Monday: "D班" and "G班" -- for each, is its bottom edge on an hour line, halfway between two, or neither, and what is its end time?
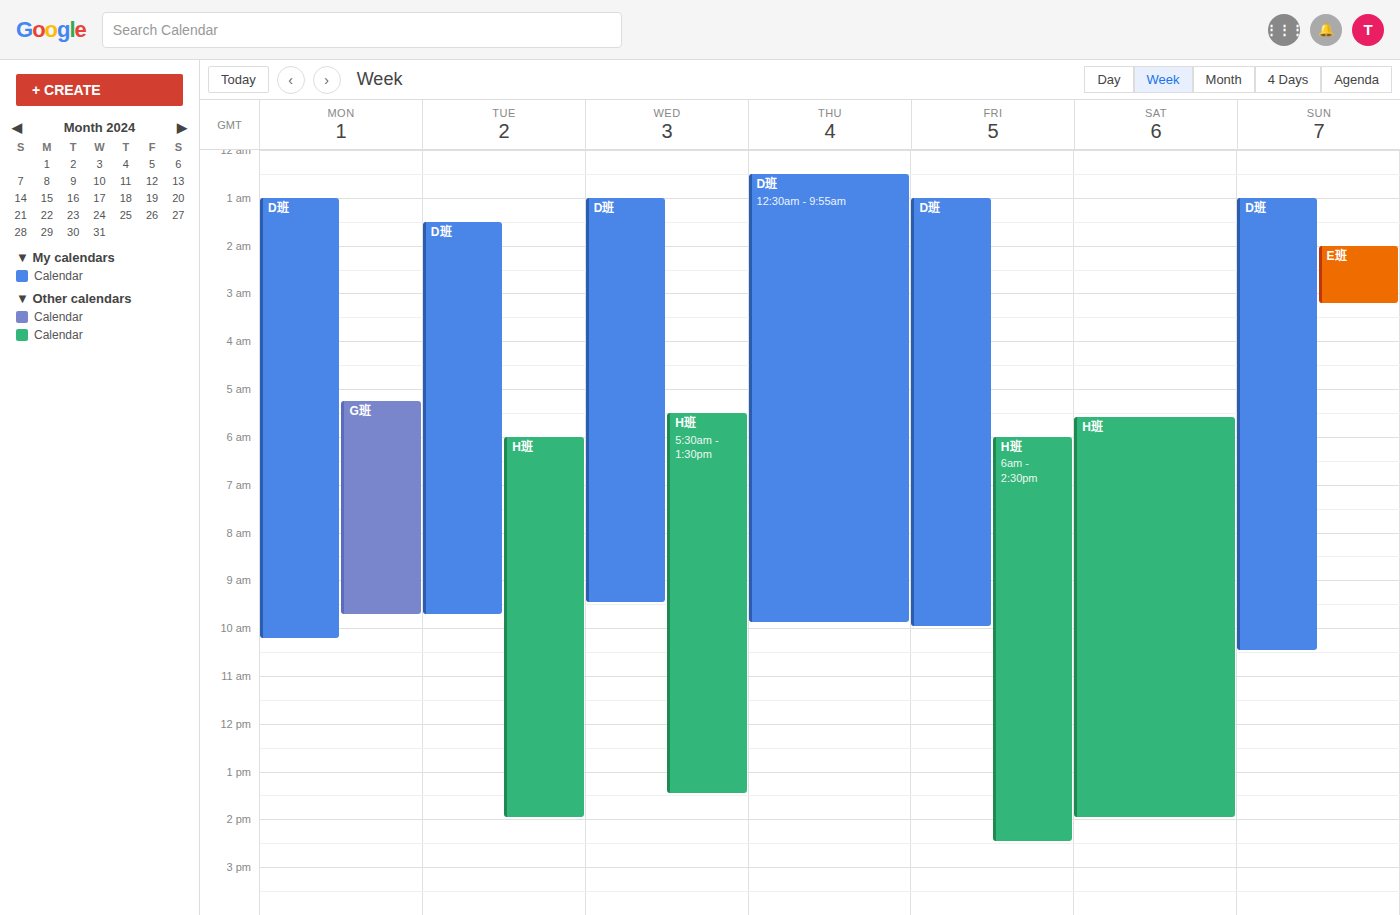
"D班": 10:15, neither: a quarter of the way from the 10:00 line to the 11:00 line. "G班": 09:45, neither: three quarters of the way from the 09:00 line to the 10:00 line.